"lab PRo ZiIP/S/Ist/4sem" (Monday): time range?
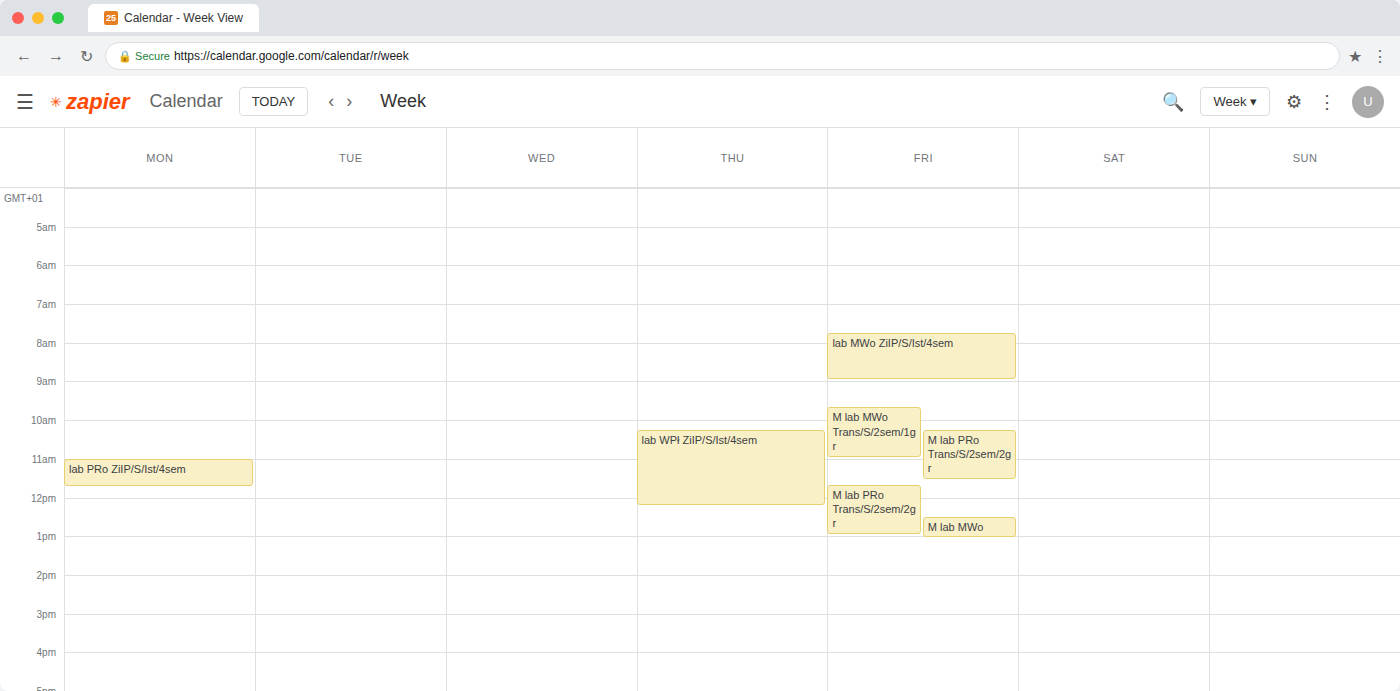
11:00 to 11:45